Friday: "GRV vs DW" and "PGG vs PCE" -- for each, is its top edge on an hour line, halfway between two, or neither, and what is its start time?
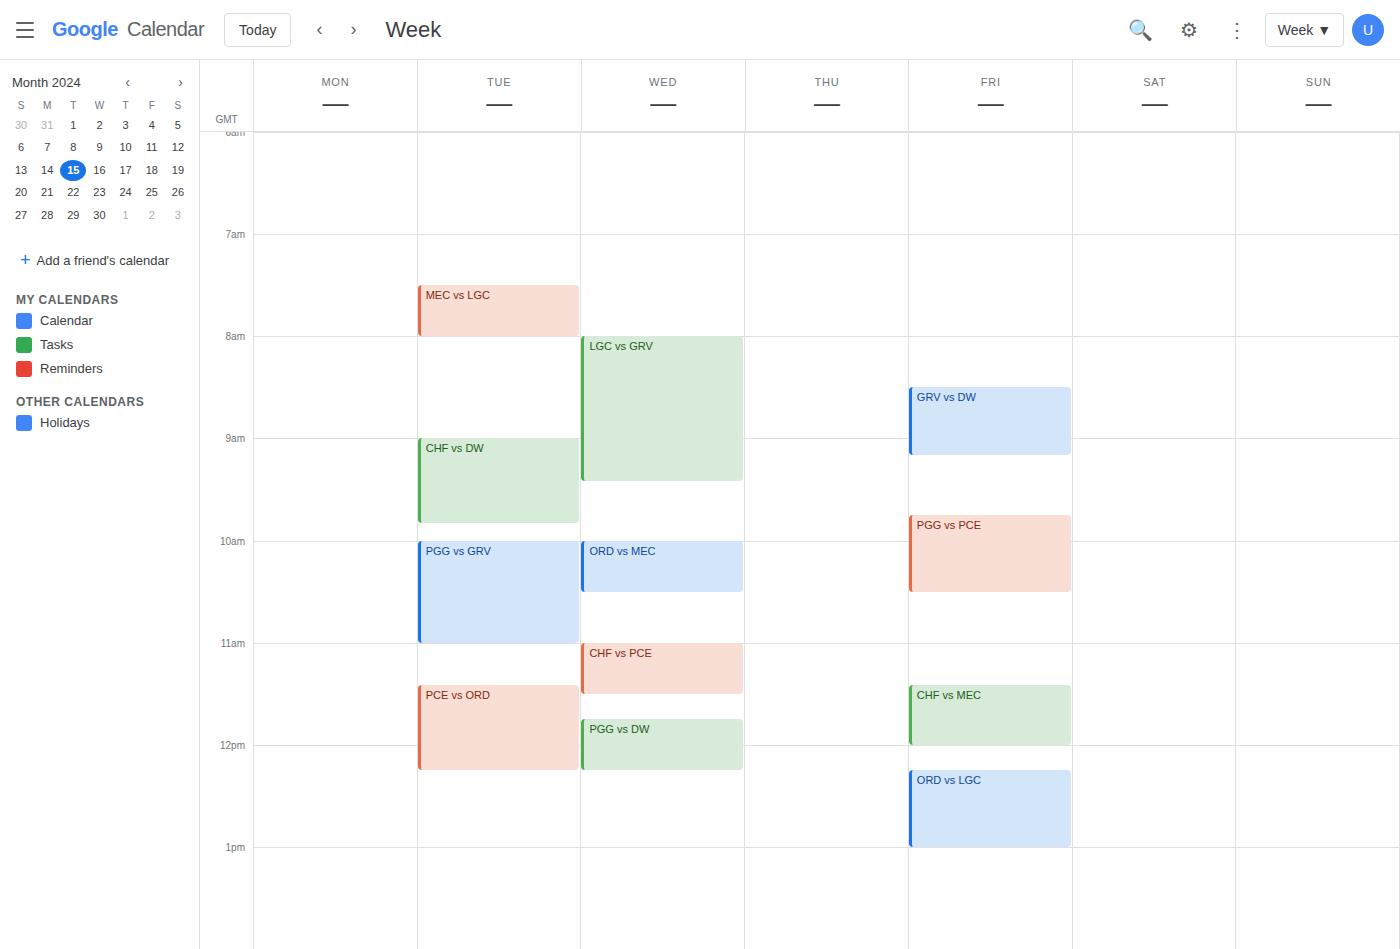
"GRV vs DW": 8:30 AM, halfway between the 8 AM and 9 AM lines. "PGG vs PCE": 9:45 AM, neither: three quarters of the way from the 9 AM line to the 10 AM line.